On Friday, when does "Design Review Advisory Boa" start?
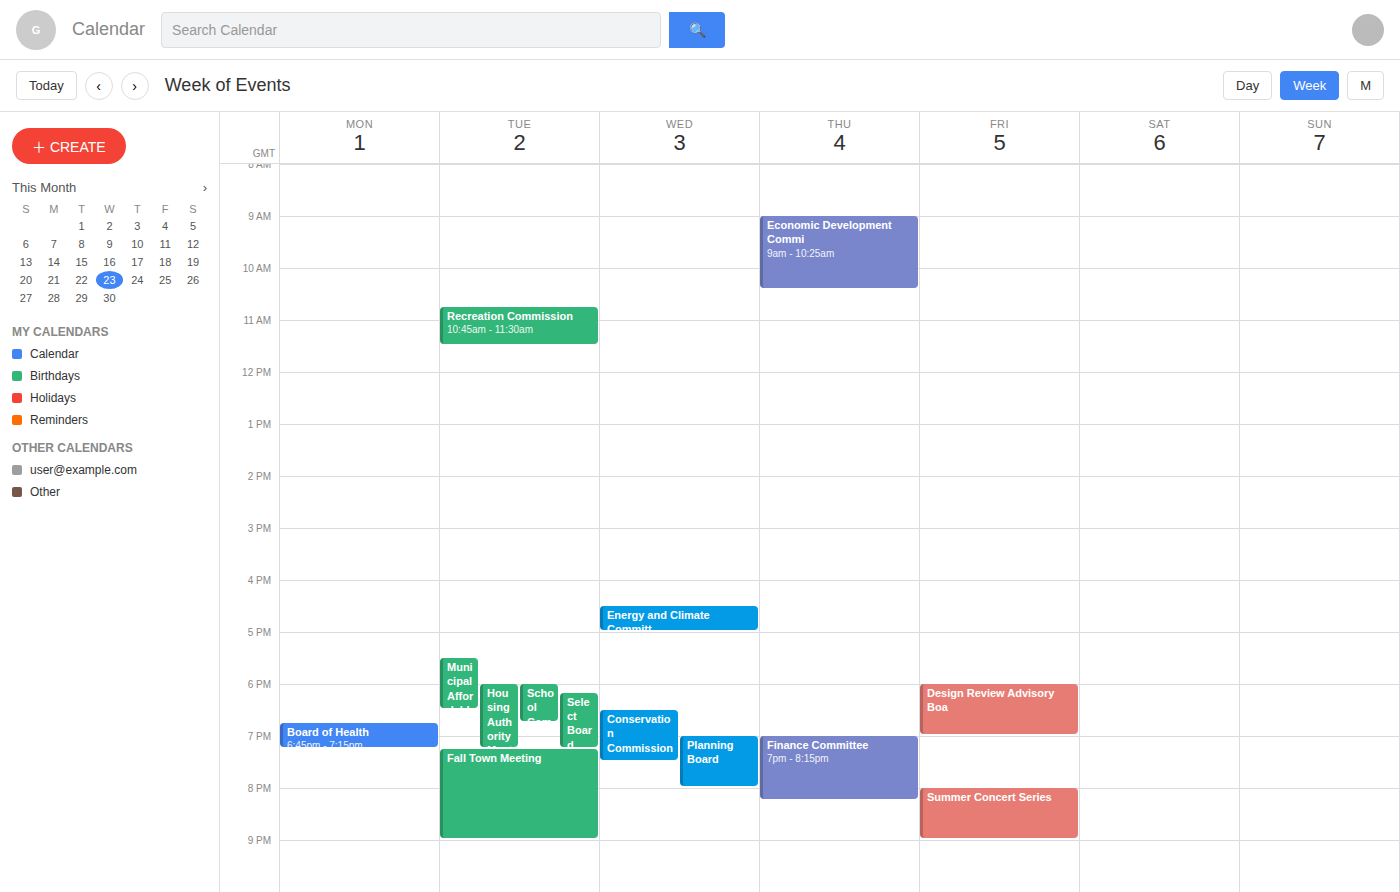
6:00 PM